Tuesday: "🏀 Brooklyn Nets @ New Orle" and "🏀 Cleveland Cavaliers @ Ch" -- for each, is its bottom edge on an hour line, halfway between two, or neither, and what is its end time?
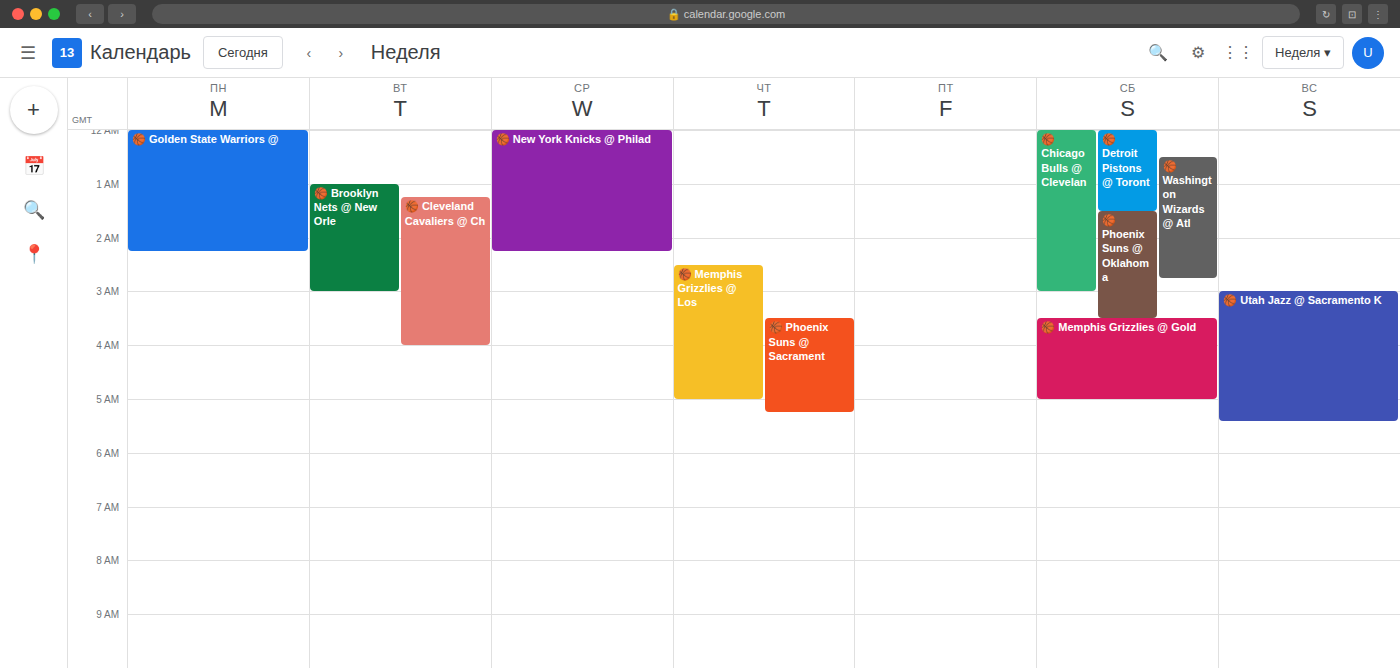
"🏀 Brooklyn Nets @ New Orle": 3:00 AM, exactly on the 3 AM line. "🏀 Cleveland Cavaliers @ Ch": 4:00 AM, exactly on the 4 AM line.